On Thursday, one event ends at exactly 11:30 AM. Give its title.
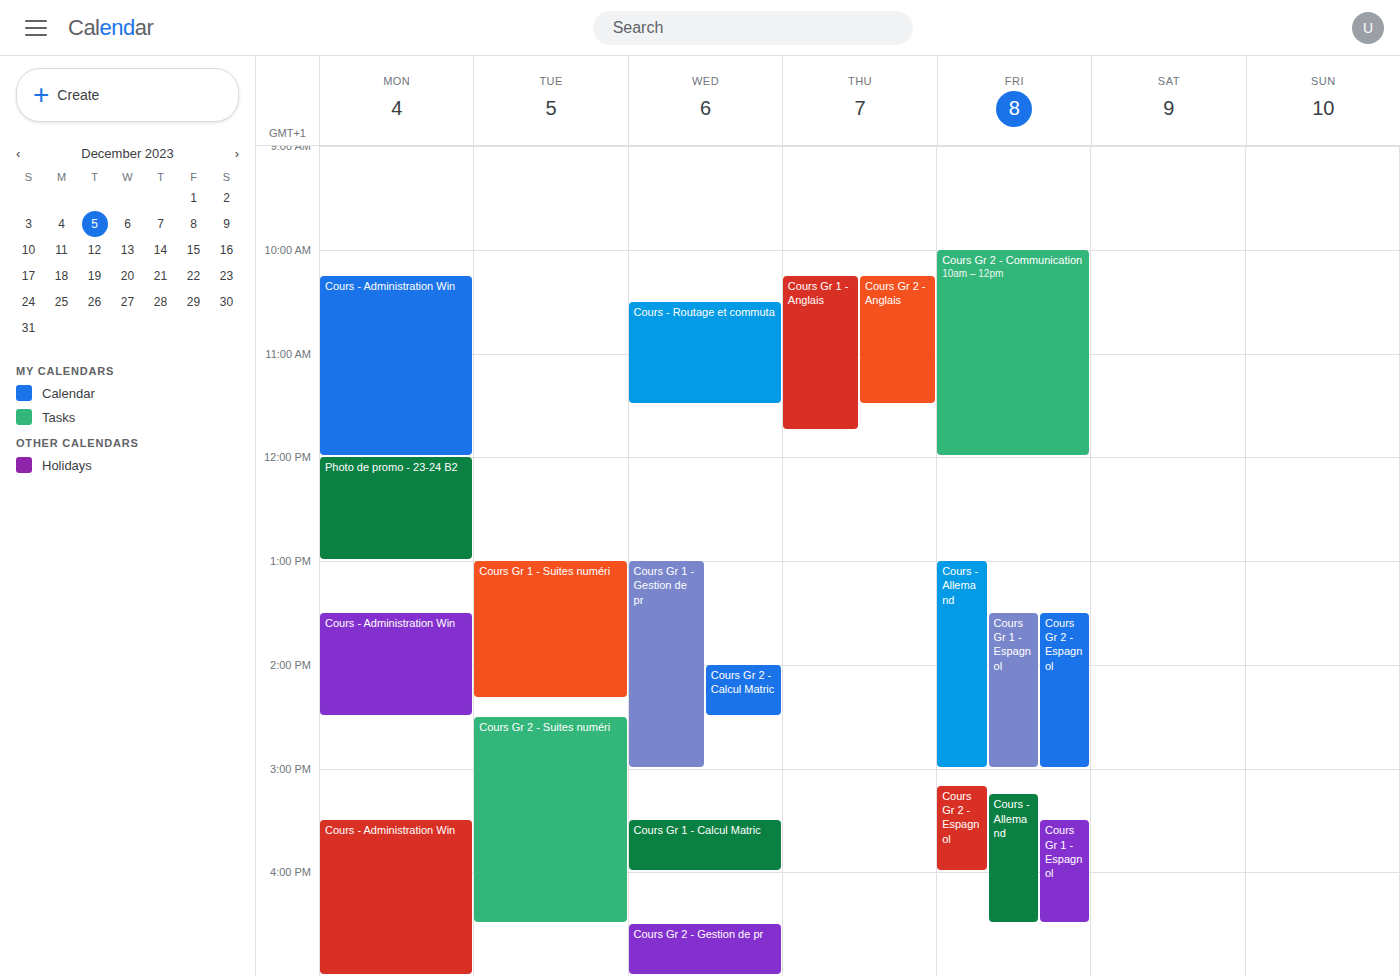
"Cours Gr 2 - Anglais"